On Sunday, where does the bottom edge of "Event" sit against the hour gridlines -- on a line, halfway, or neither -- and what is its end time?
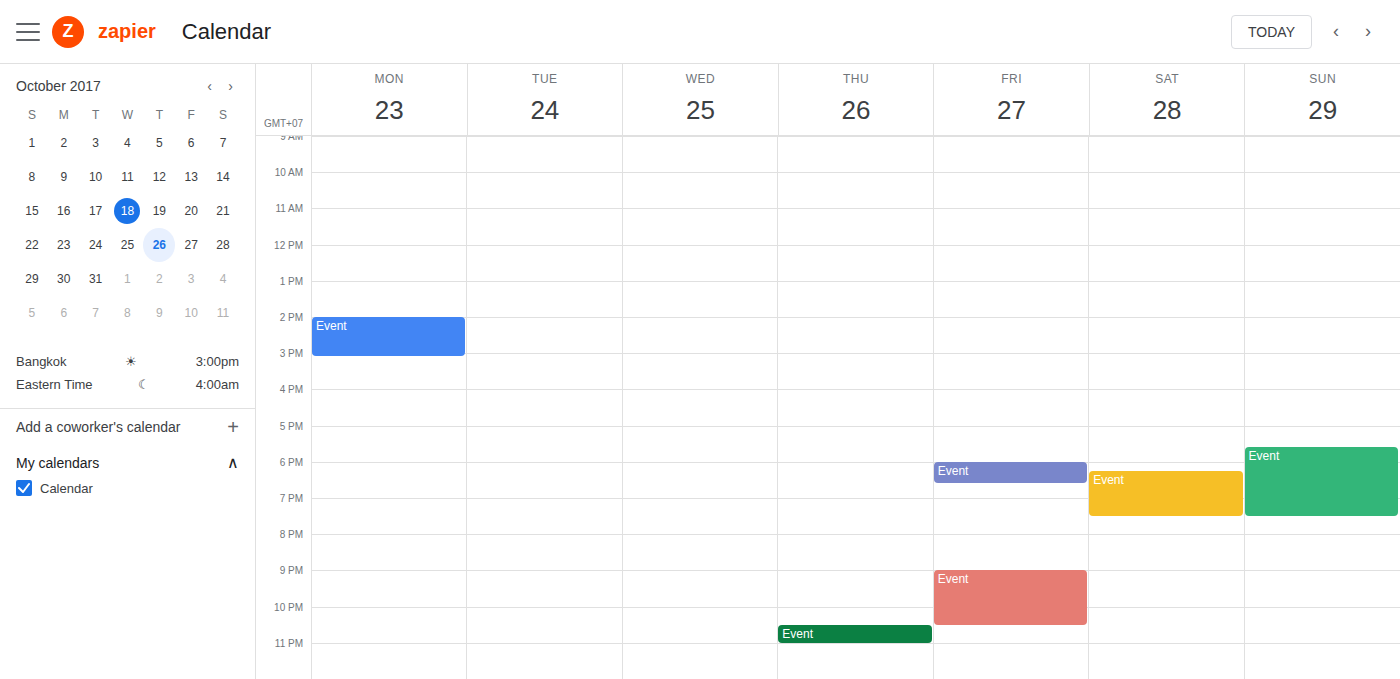
19:30 -- halfway between the 19:00 and 20:00 lines.